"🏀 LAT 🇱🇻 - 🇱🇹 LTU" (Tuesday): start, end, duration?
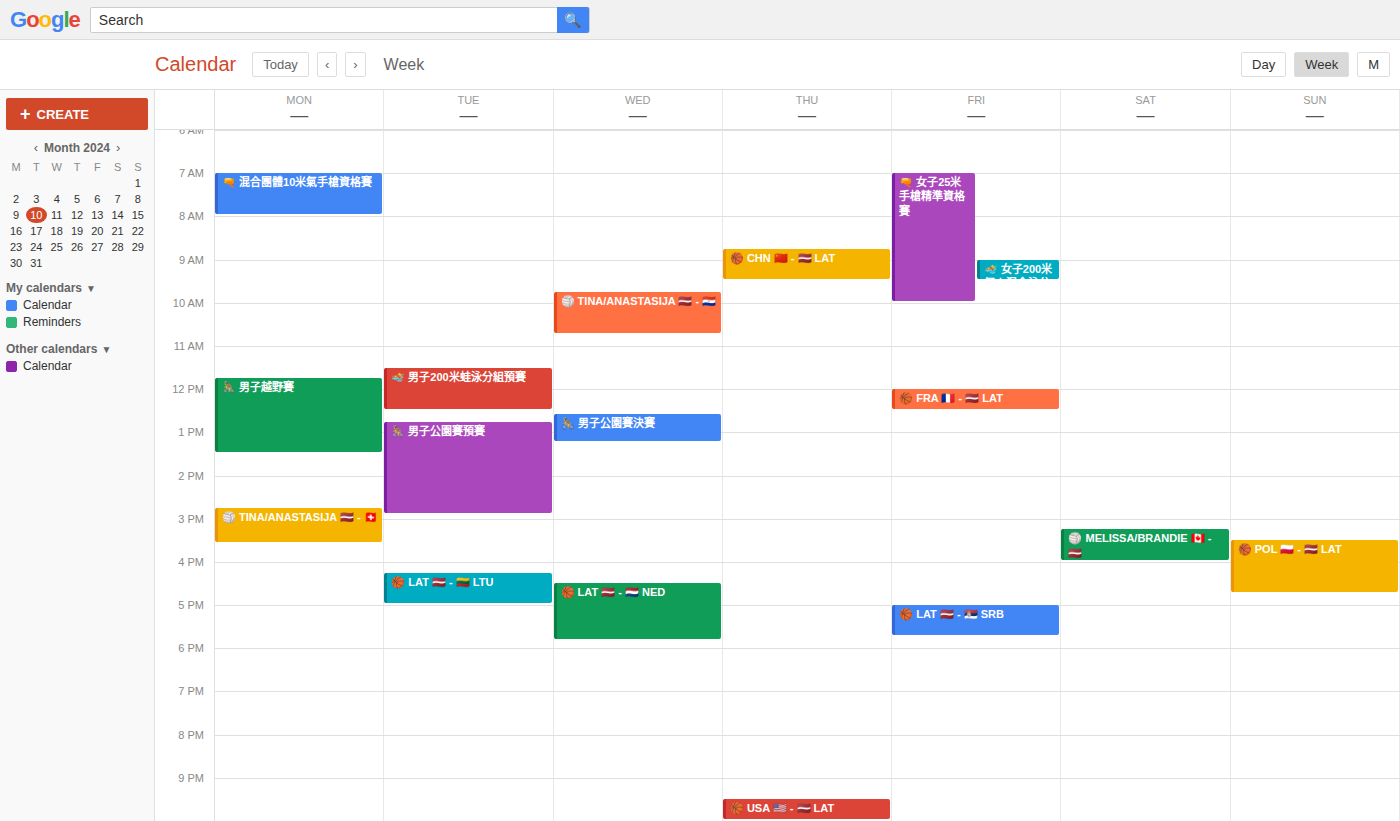
4:15 PM to 5:00 PM, 45 minutes